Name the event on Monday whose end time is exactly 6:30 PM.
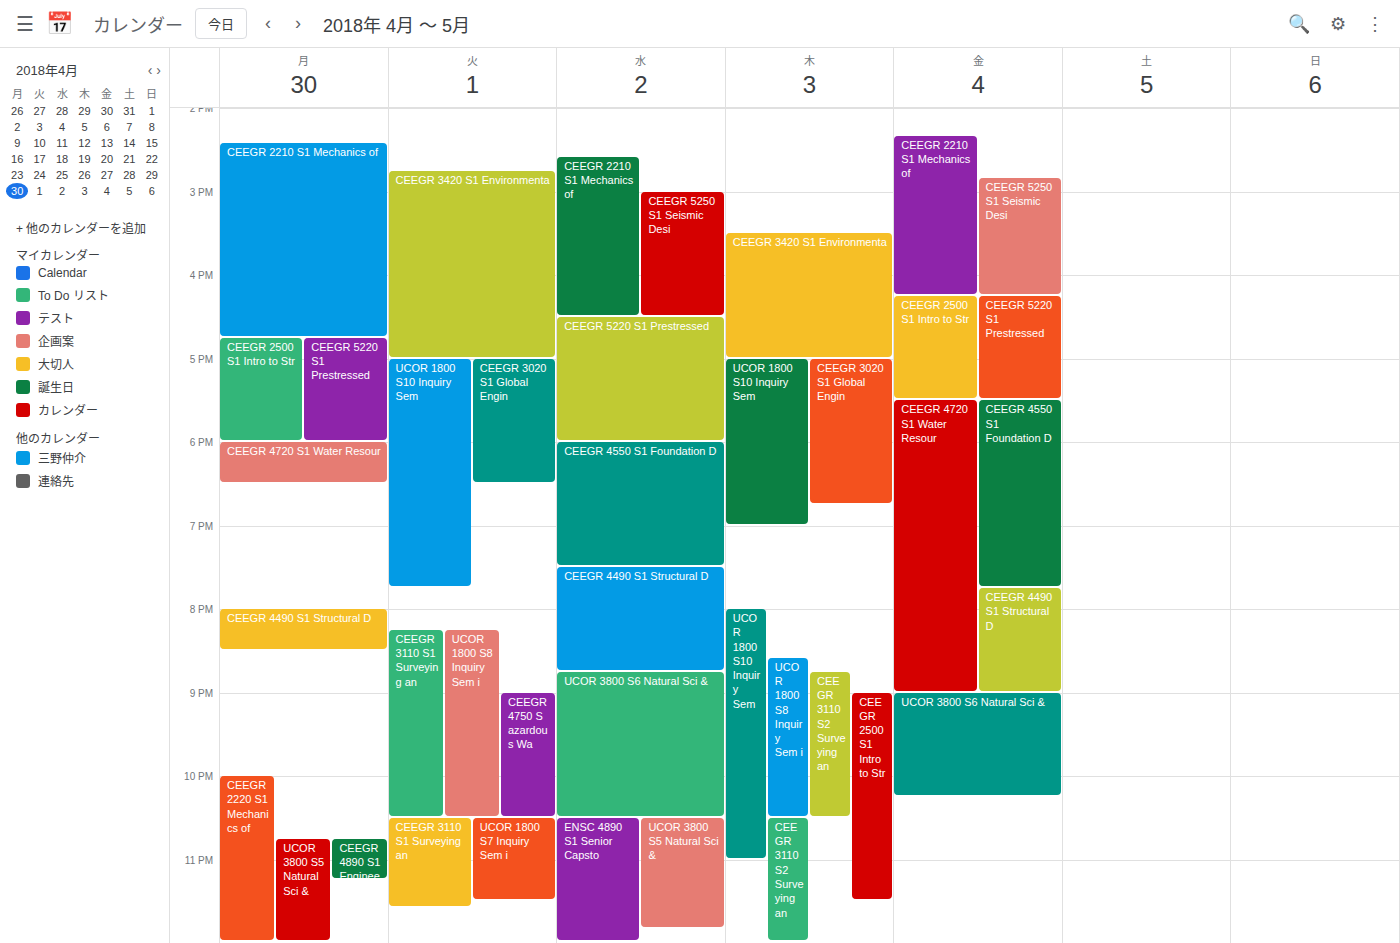
"CEEGR 4720 S1 Water Resour"